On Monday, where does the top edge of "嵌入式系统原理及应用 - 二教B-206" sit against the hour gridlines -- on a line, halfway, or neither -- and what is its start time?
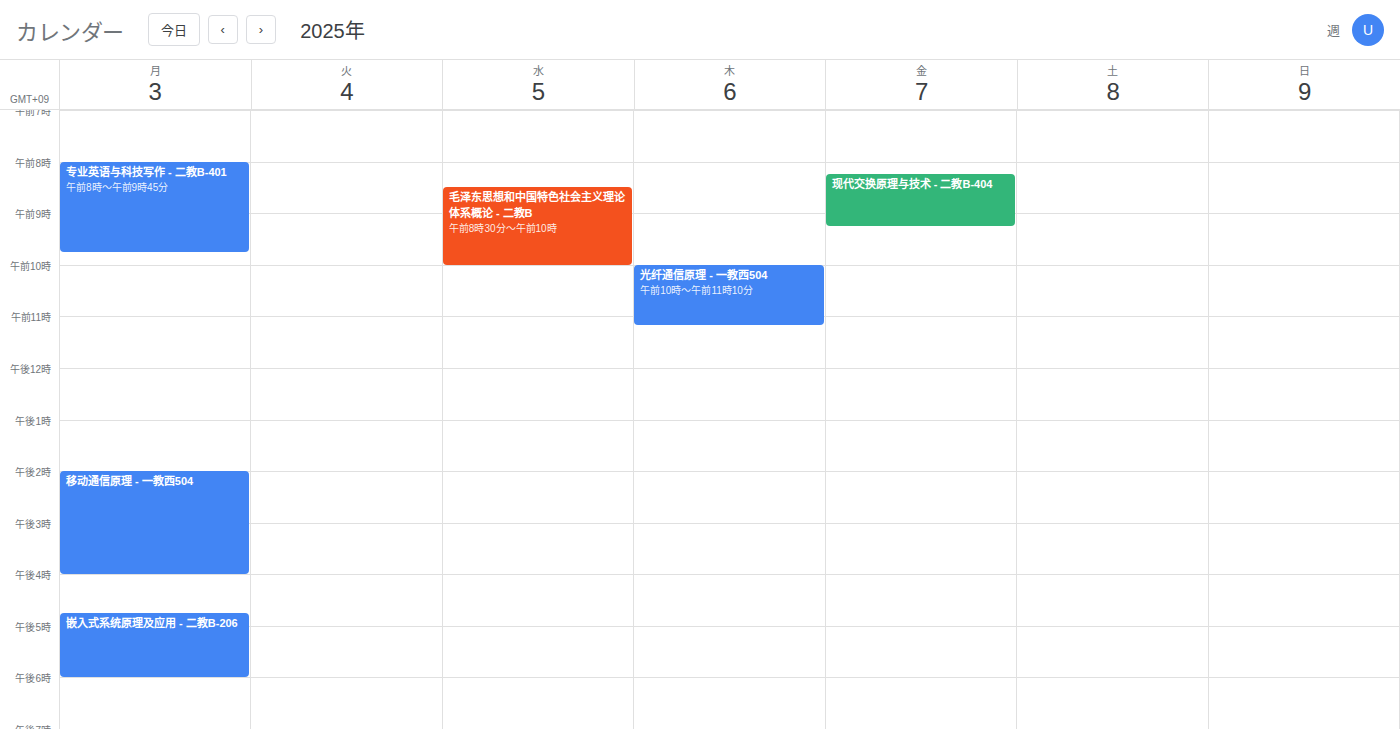
4:45 PM -- neither: three quarters of the way from the 4 PM line to the 5 PM line.